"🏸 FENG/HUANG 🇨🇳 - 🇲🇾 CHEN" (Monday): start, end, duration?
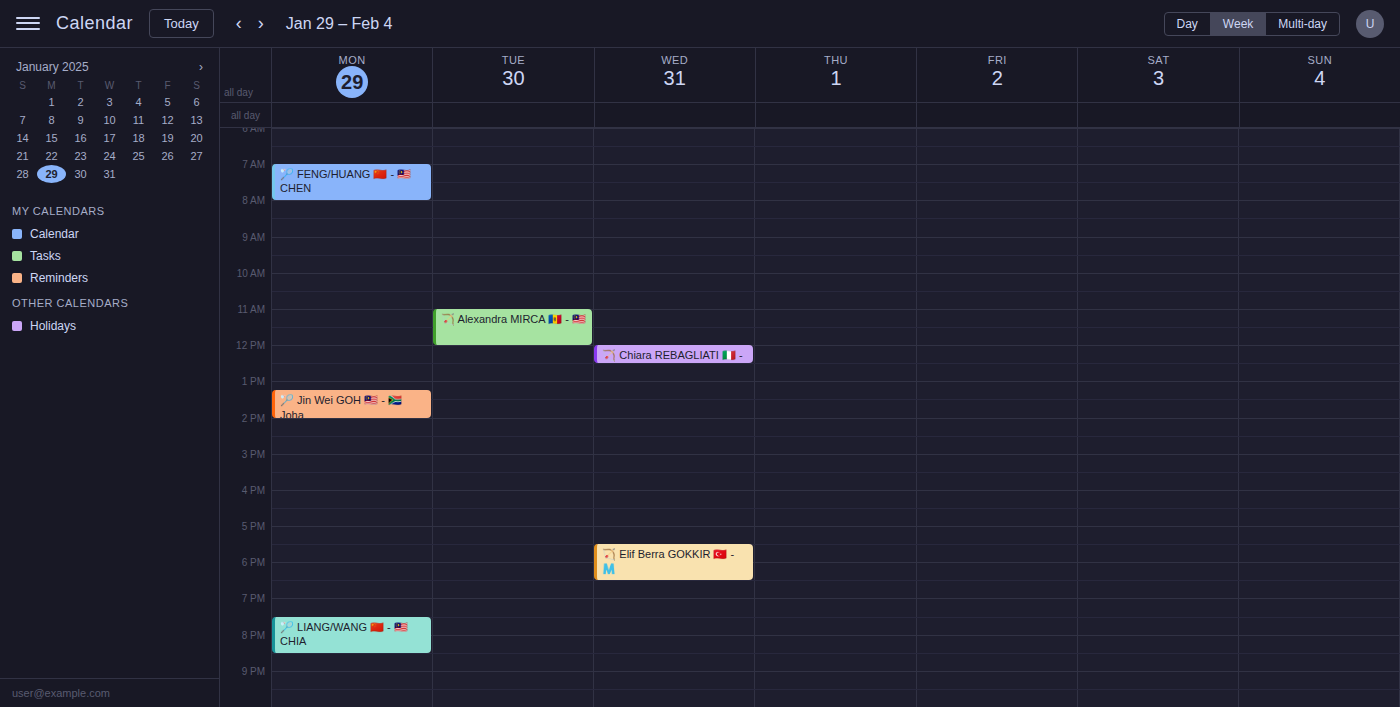
7:00 AM to 8:00 AM, 1 hour